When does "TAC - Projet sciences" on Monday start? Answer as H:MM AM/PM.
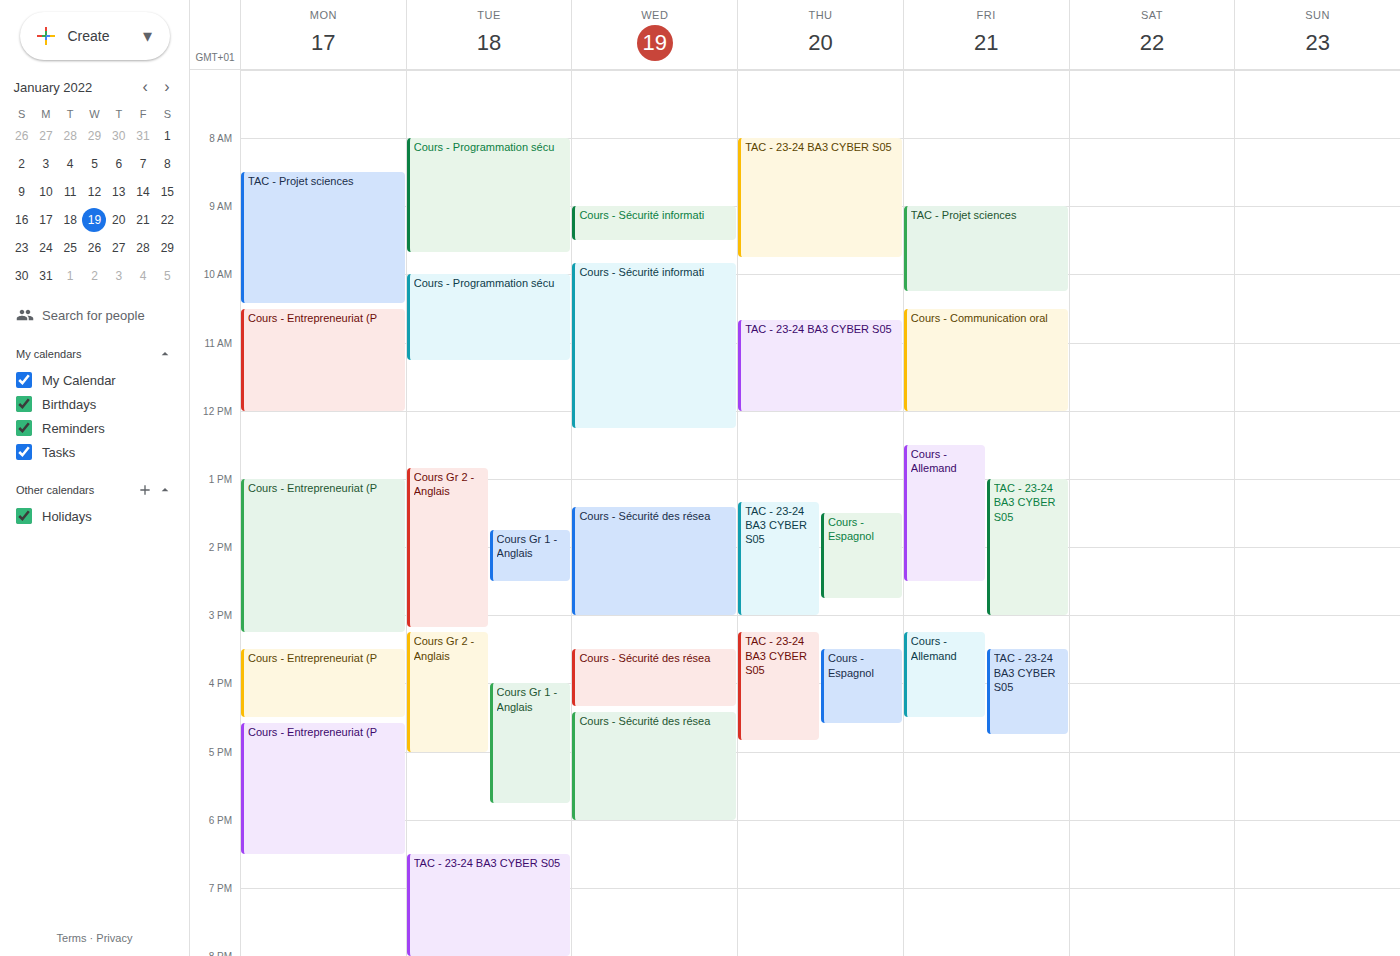
8:30 AM